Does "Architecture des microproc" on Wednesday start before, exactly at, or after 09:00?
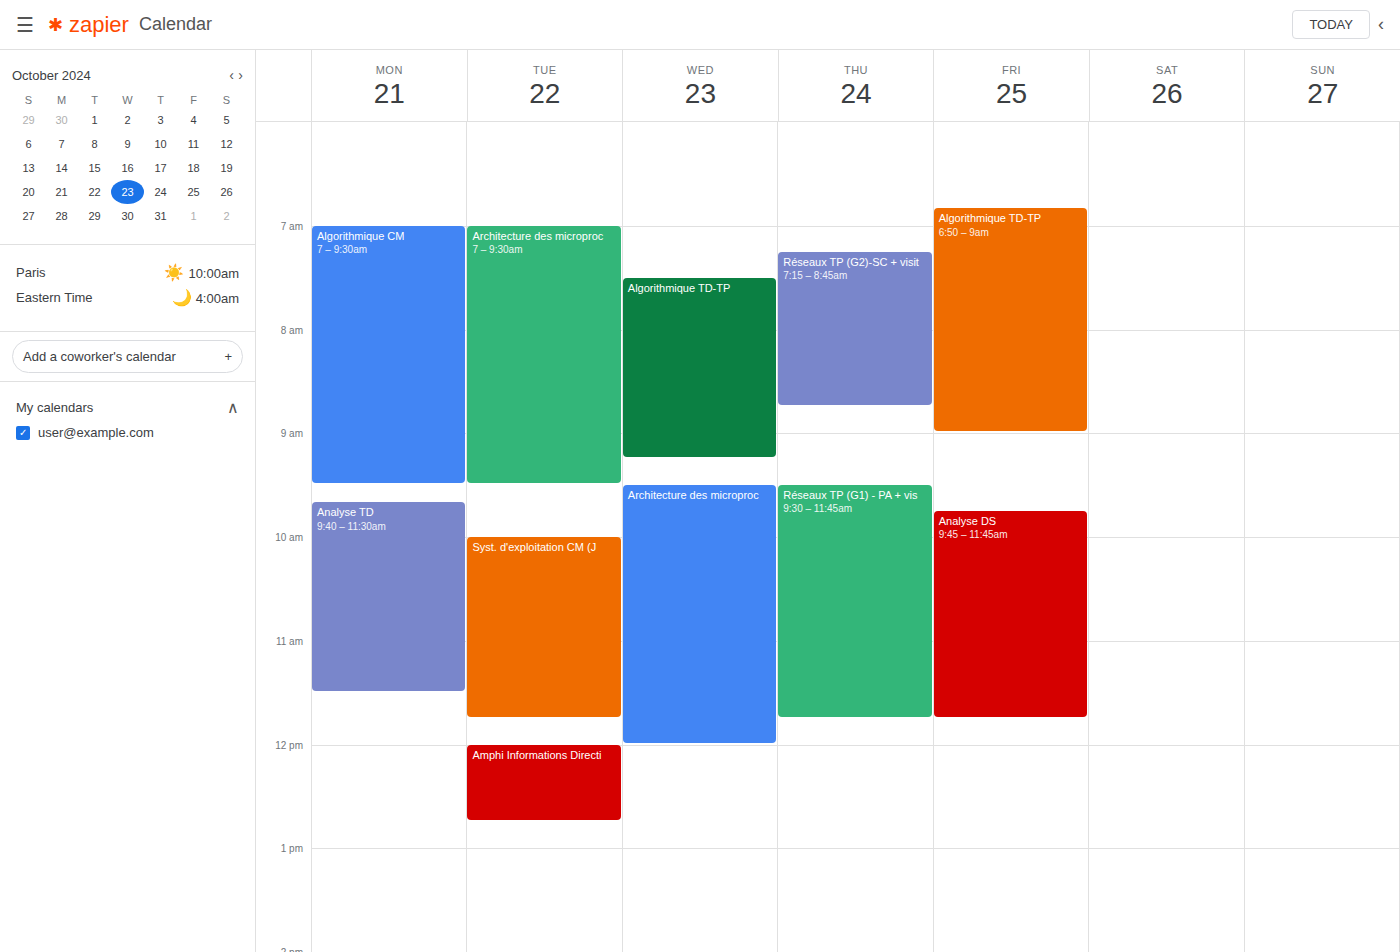
09:30 -- after 09:00, 30 minutes below the 09:00 line.